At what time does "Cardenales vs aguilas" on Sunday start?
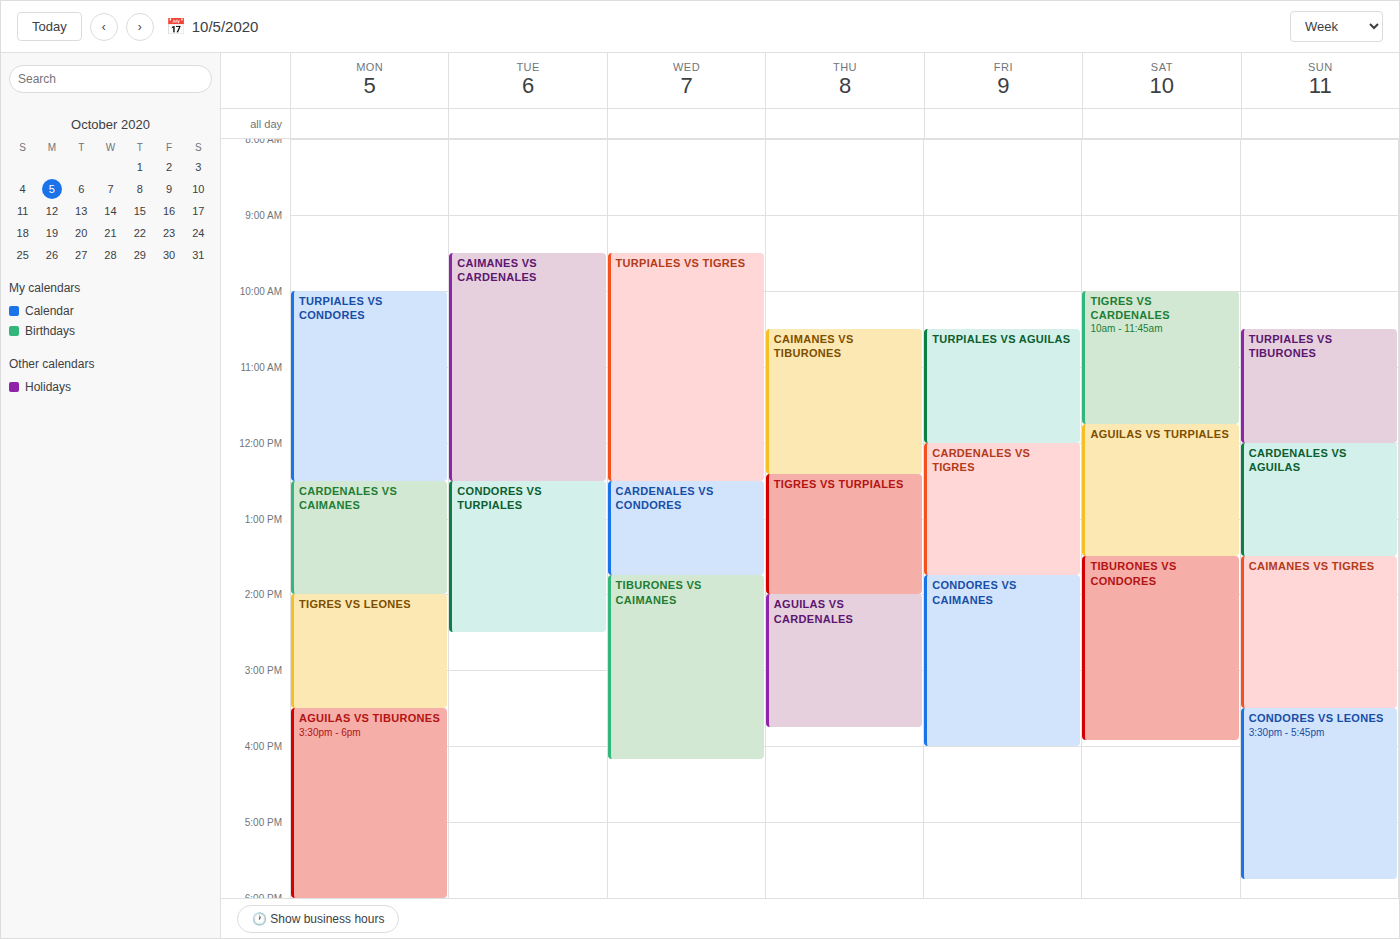
12:00 PM